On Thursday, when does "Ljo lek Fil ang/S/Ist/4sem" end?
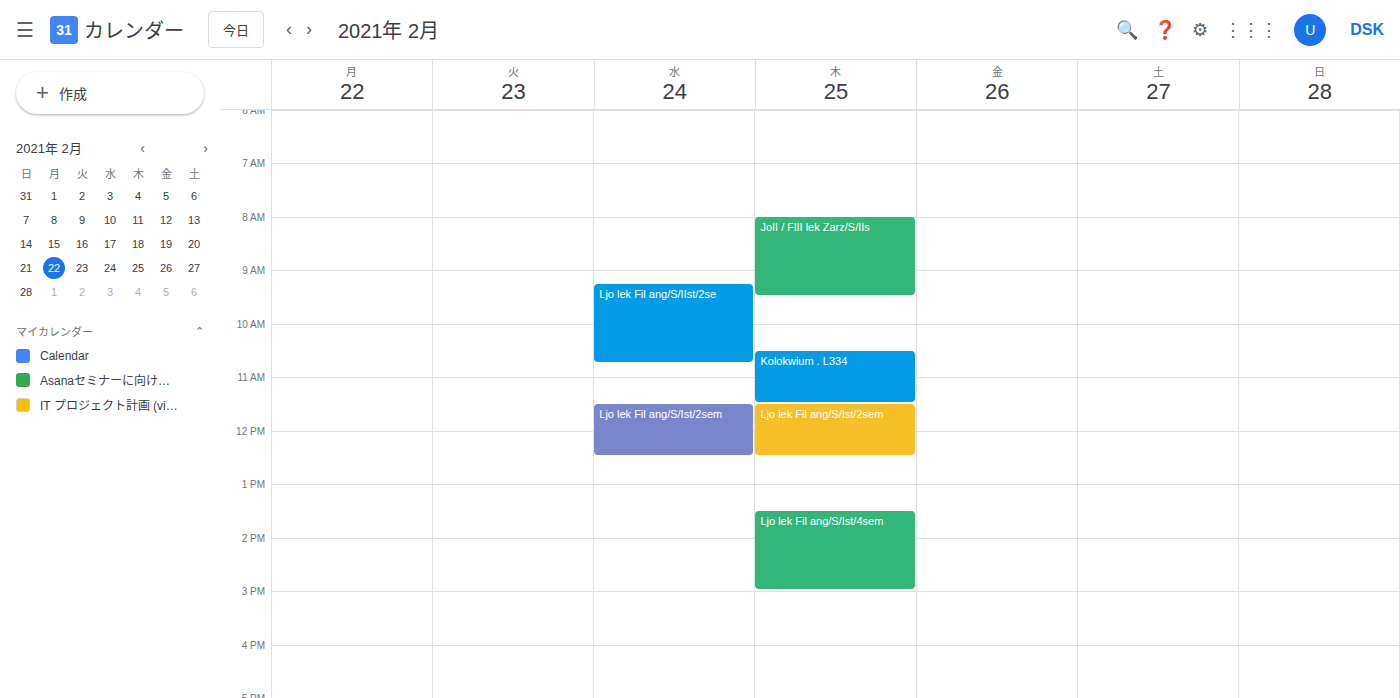
3:00 PM